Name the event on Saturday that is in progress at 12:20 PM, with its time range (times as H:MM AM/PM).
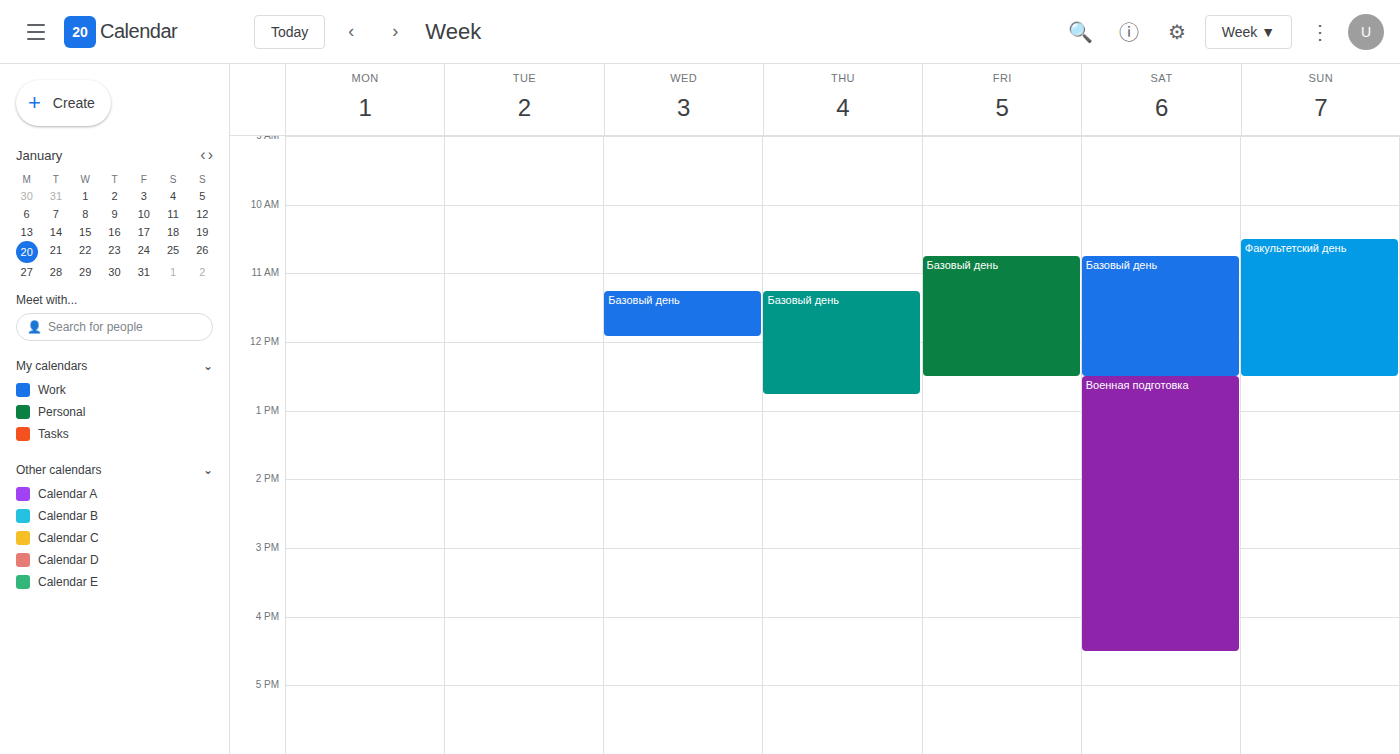
"Базовый день", 10:45 AM to 12:30 PM